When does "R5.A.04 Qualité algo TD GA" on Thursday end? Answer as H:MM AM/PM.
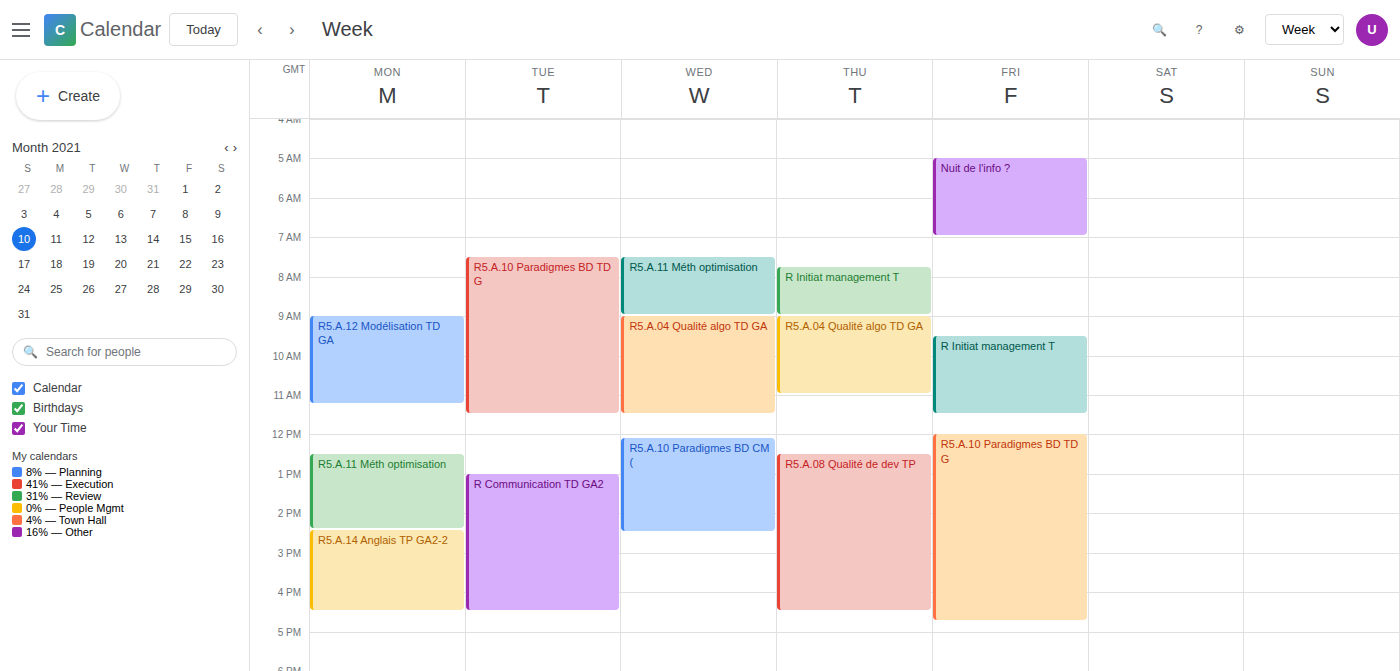
11:00 AM